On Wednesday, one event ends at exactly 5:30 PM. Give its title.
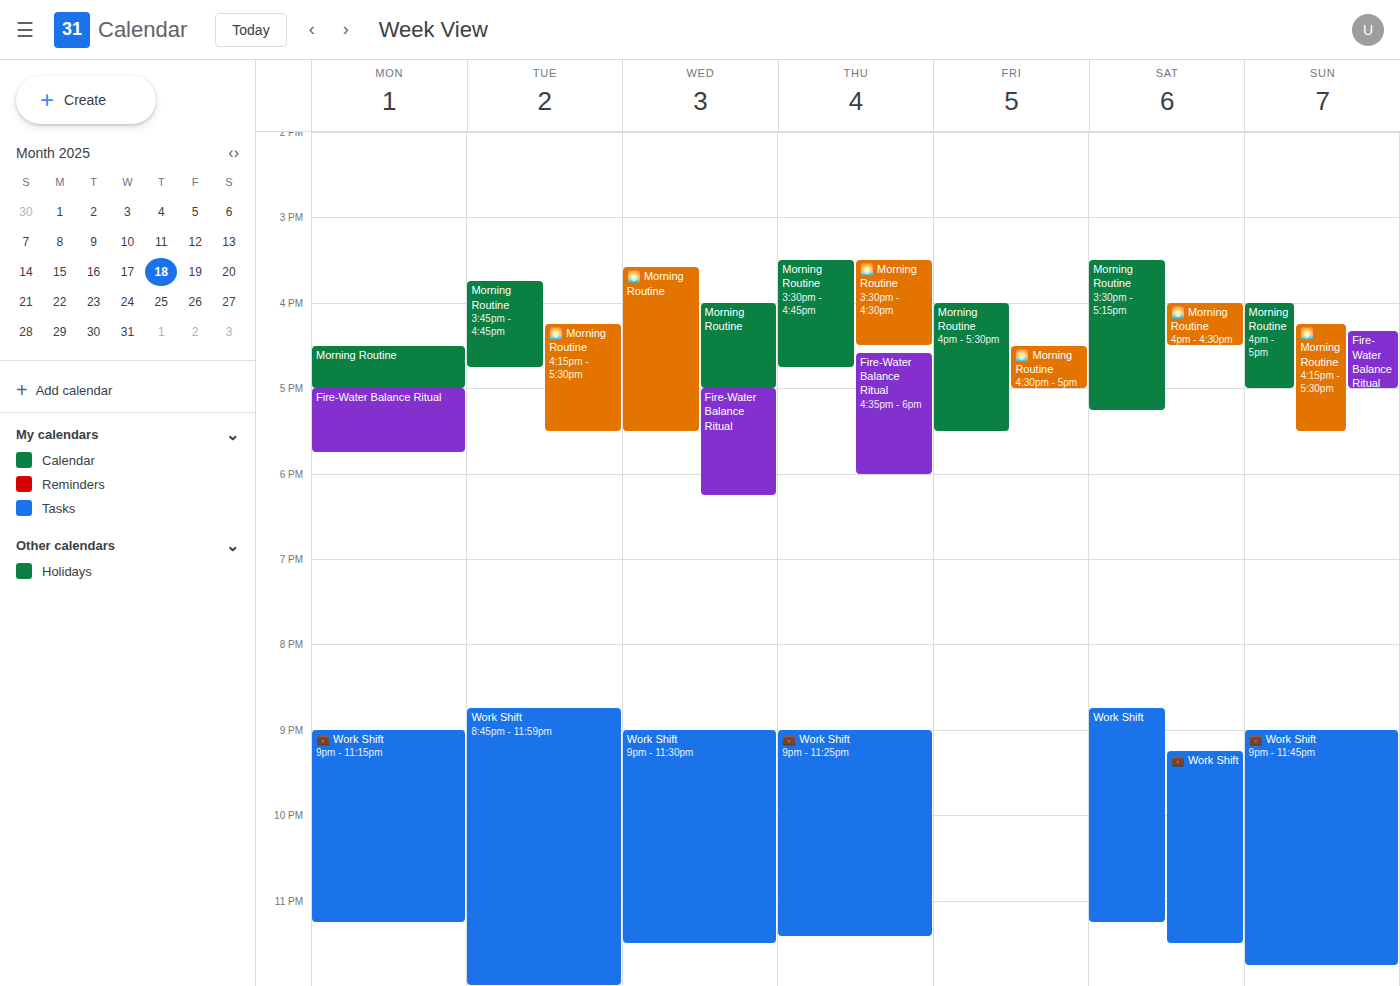
"🌅 Morning Routine"